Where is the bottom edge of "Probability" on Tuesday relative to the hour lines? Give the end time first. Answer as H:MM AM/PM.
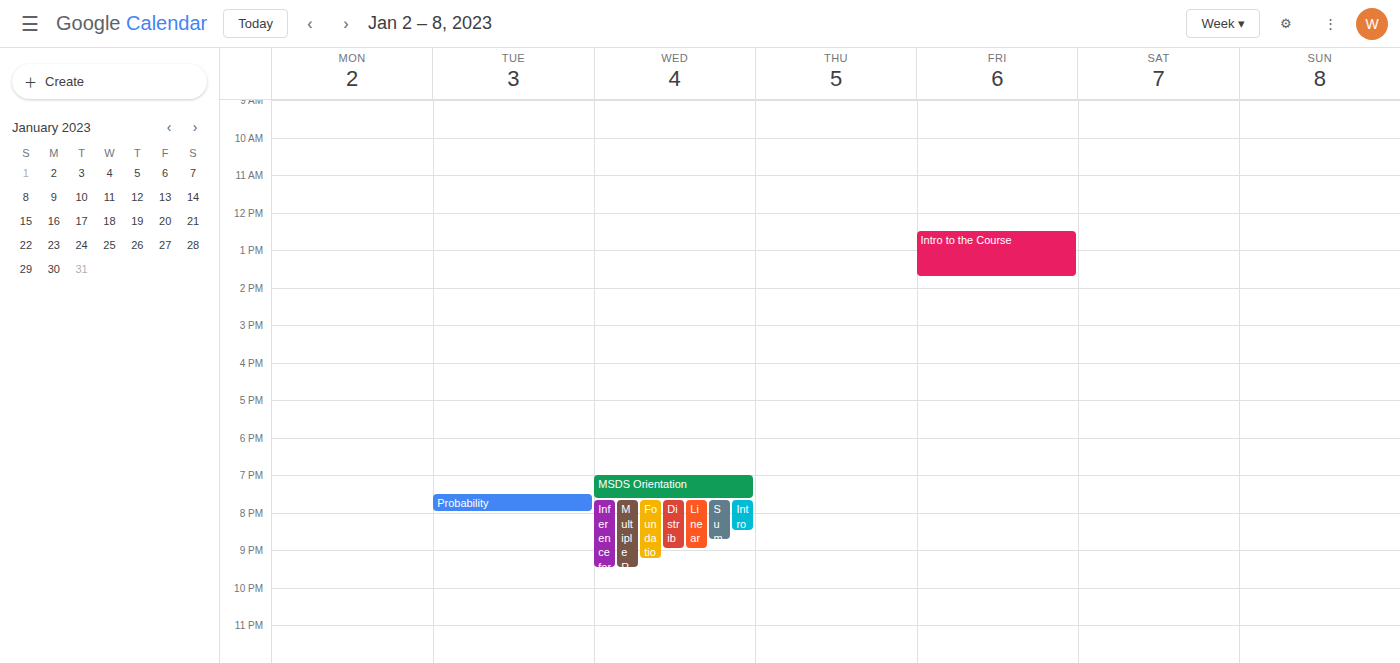
8:00 PM -- exactly on the 8 PM line.